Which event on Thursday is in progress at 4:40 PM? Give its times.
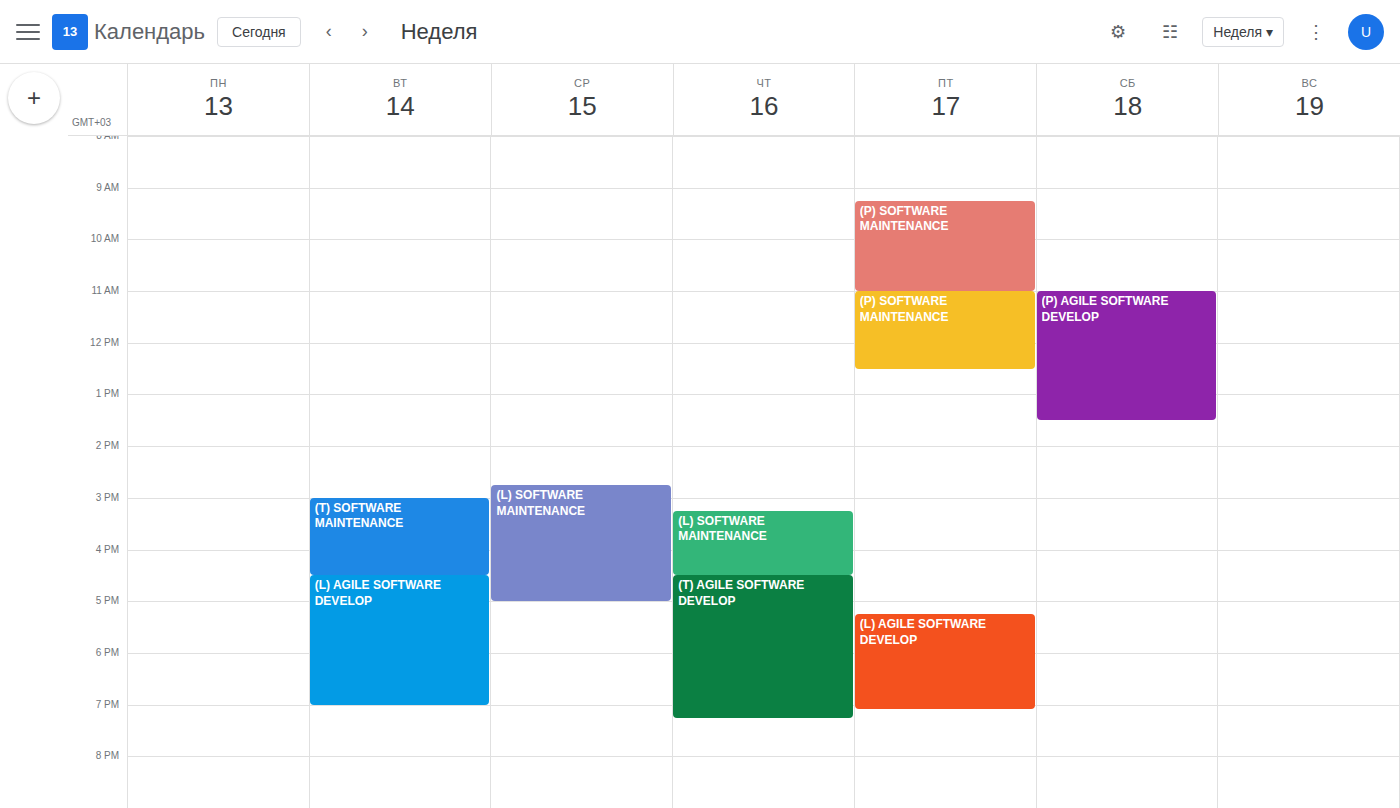
"(T) AGILE SOFTWARE DEVELOP", 4:30 PM to 7:15 PM